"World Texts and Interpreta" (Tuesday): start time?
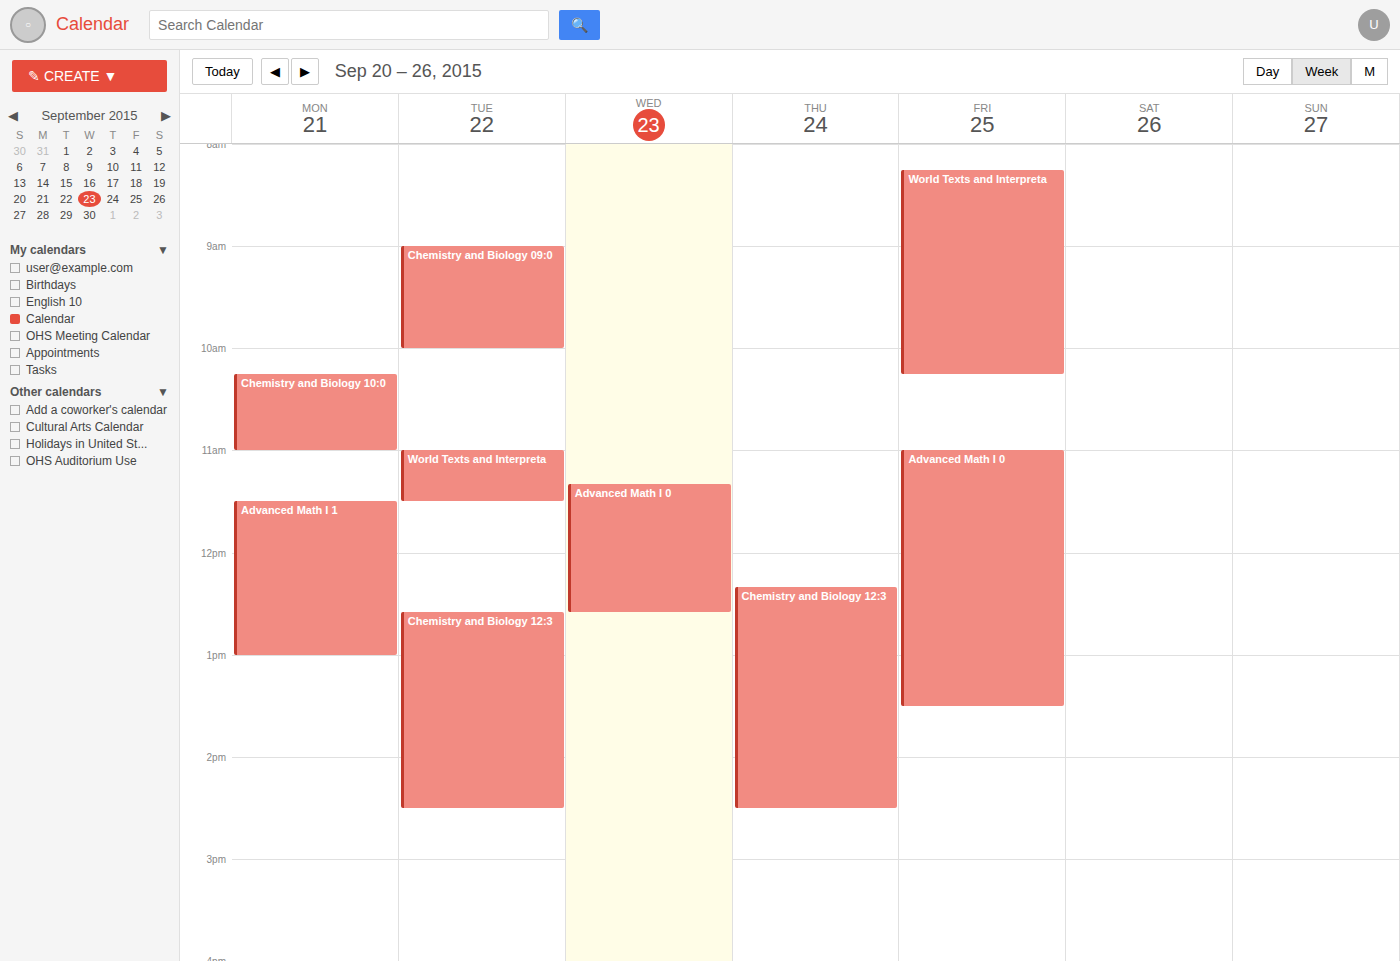
11:00 AM